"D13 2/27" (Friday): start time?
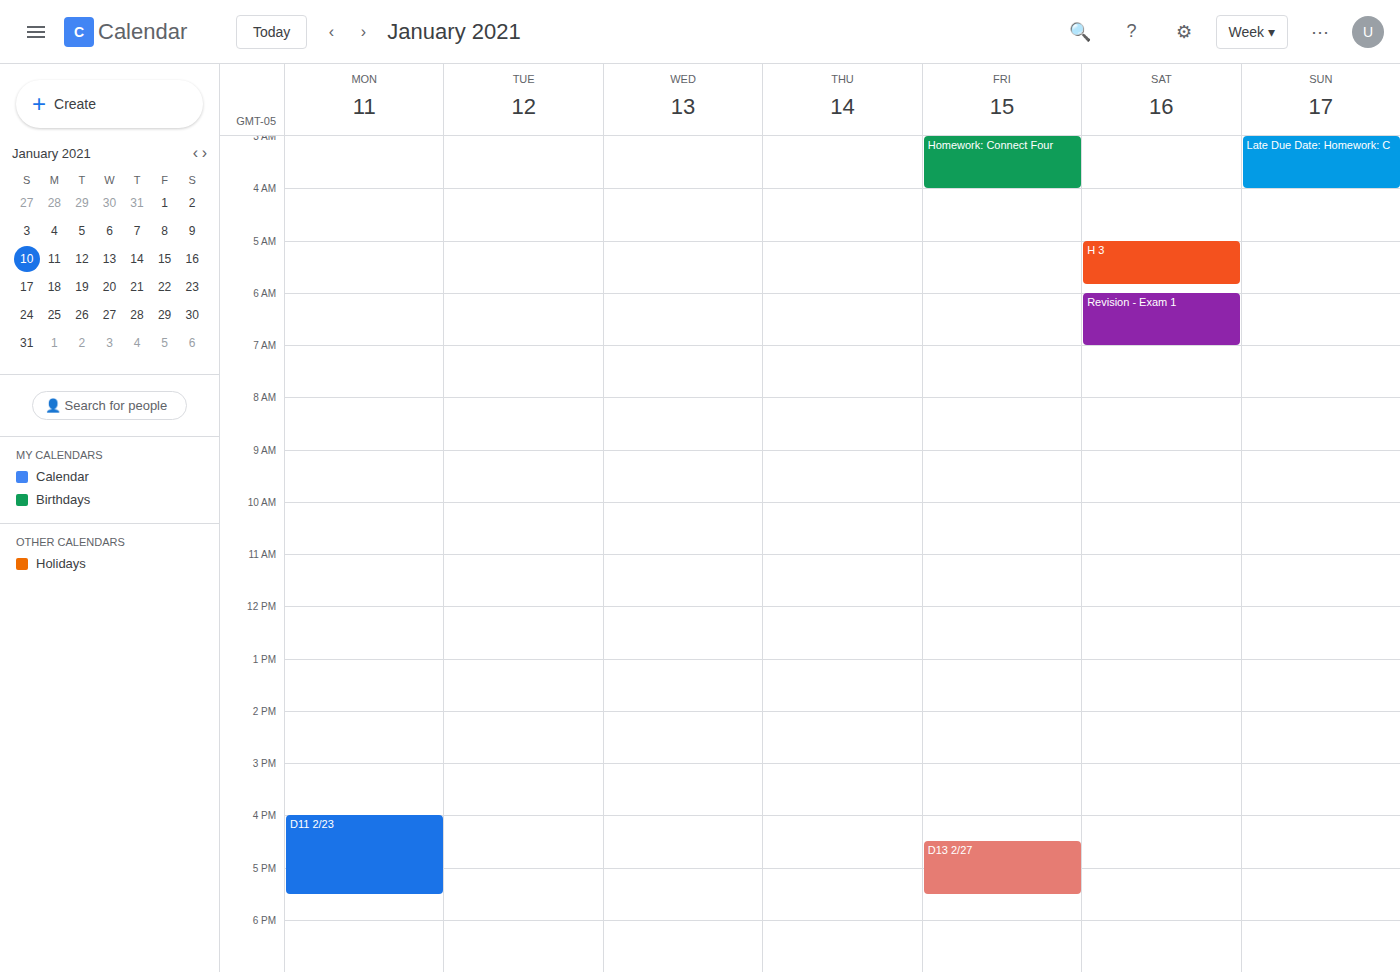
4:30 PM